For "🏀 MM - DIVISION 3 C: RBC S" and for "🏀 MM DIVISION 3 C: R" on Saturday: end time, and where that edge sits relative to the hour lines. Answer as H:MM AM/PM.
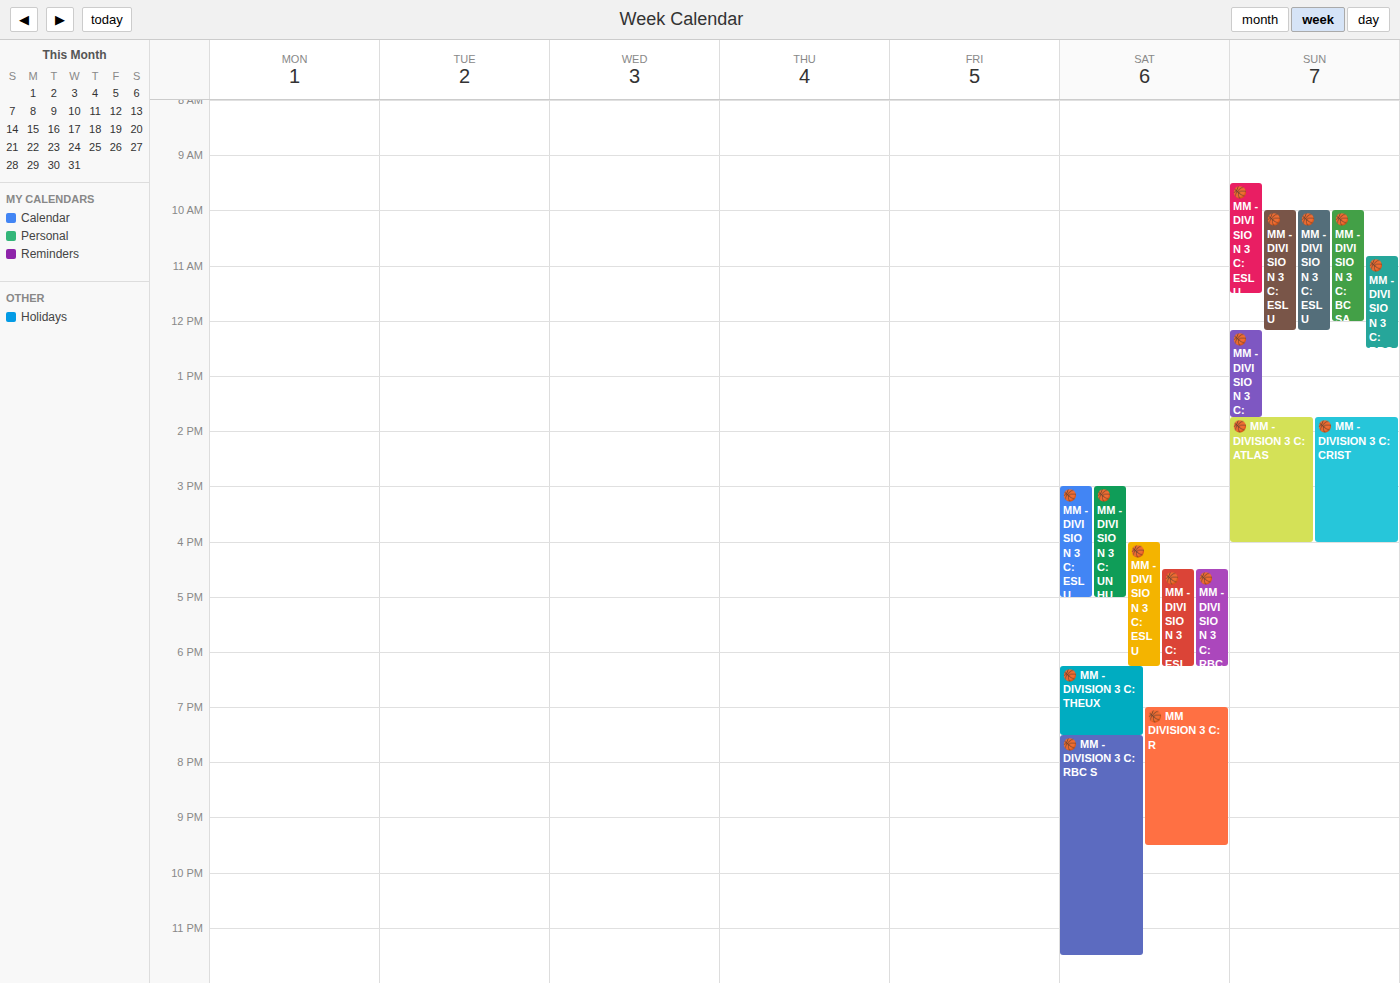
"🏀 MM - DIVISION 3 C: RBC S": 11:30 PM, halfway between the 11 PM and 12 AM lines. "🏀 MM DIVISION 3 C: R": 9:30 PM, halfway between the 9 PM and 10 PM lines.